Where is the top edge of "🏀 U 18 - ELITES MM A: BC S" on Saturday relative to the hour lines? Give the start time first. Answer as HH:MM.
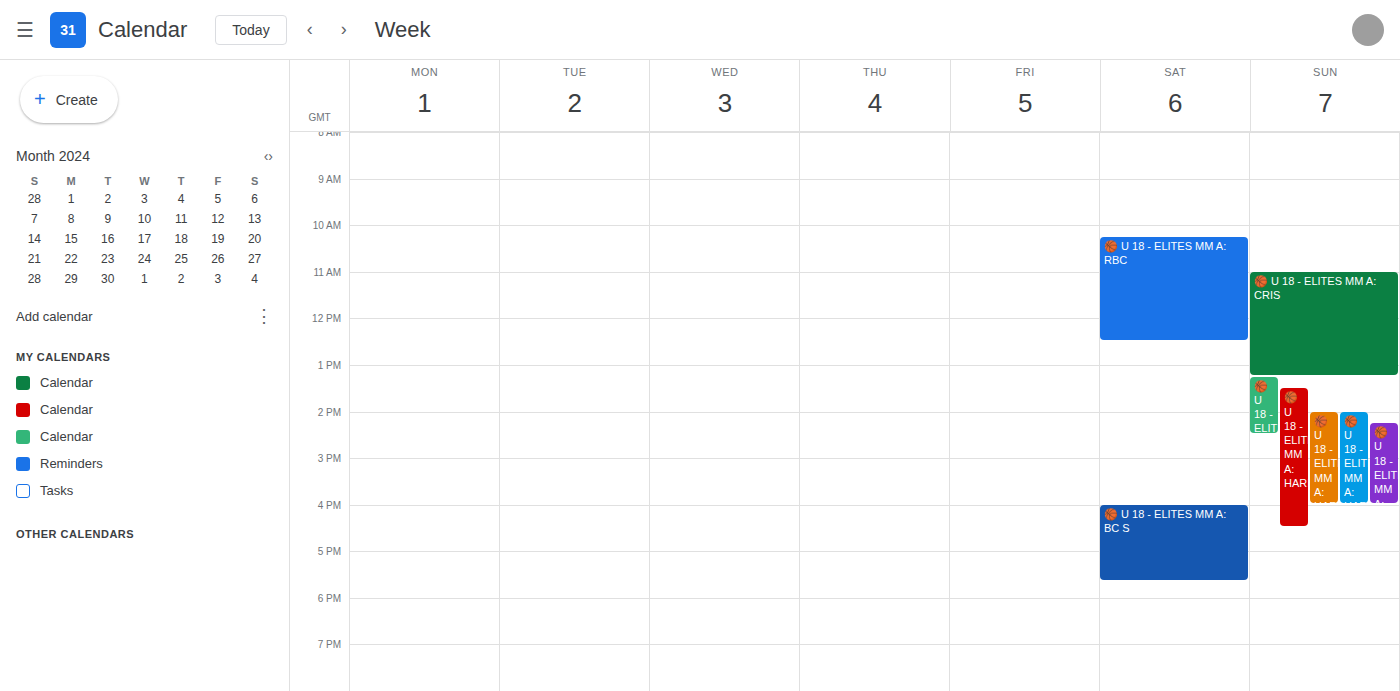
16:00 -- exactly on the 16:00 line.